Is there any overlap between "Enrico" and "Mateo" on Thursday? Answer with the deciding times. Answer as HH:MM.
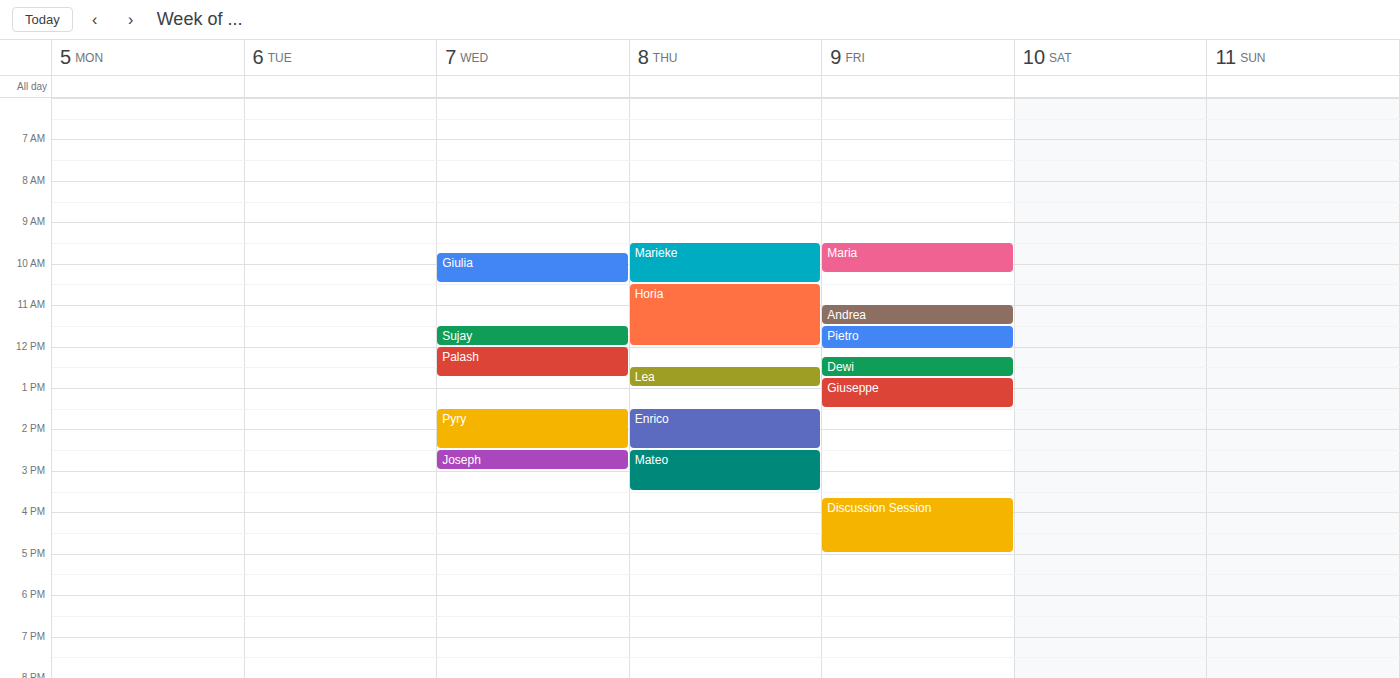
"Enrico" ends at 14:30, exactly when "Mateo" starts -- they touch but do not overlap.